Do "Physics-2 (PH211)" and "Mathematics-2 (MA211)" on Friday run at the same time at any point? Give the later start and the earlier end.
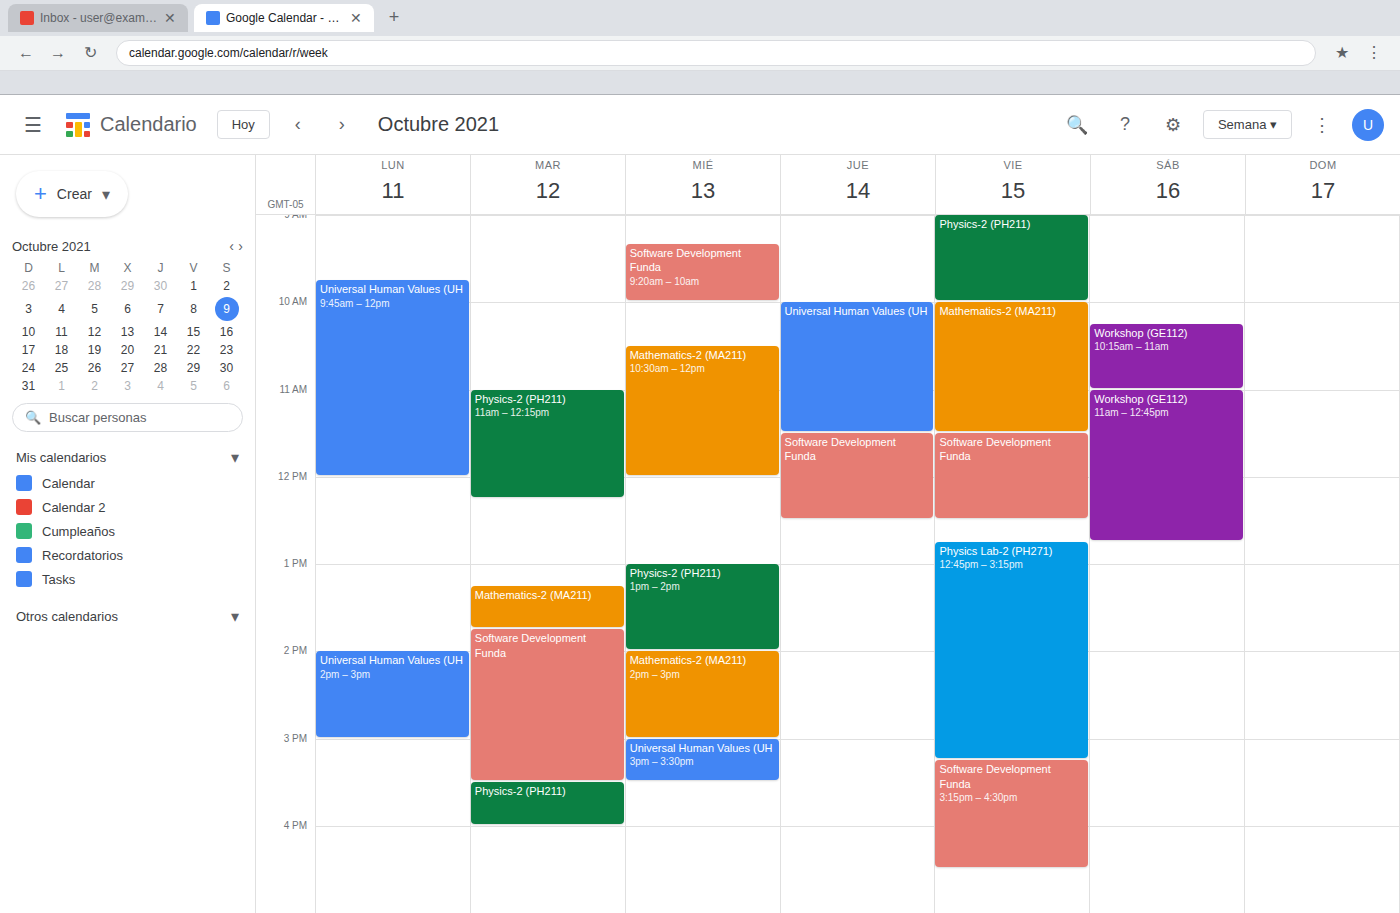
"Physics-2 (PH211)" ends at 10:00 AM, exactly when "Mathematics-2 (MA211)" starts -- they touch but do not overlap.